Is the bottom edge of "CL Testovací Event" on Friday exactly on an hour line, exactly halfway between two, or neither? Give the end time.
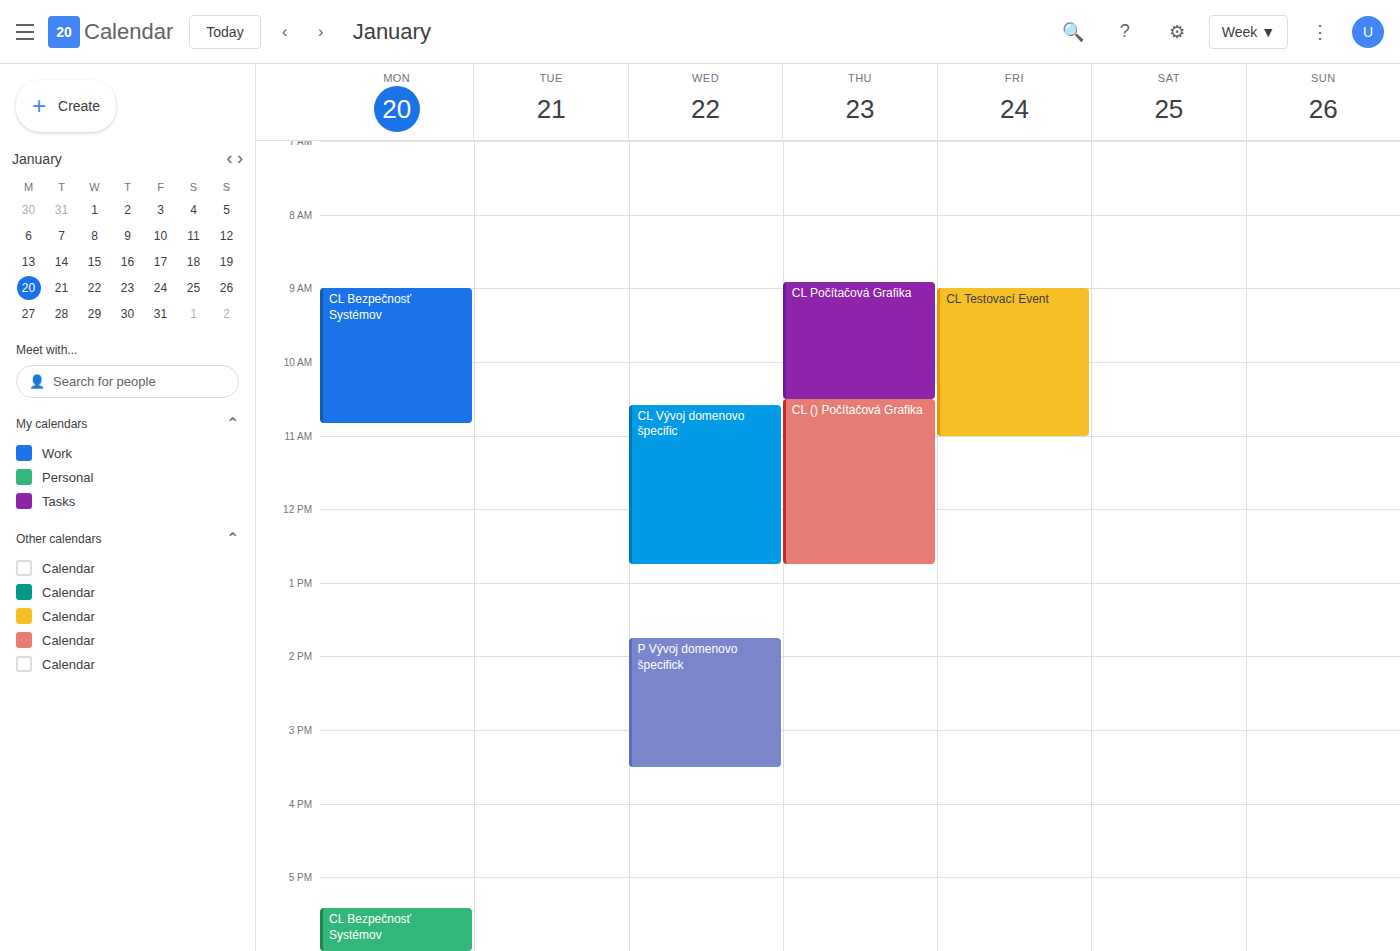
11:00 AM -- exactly on the 11 AM line.